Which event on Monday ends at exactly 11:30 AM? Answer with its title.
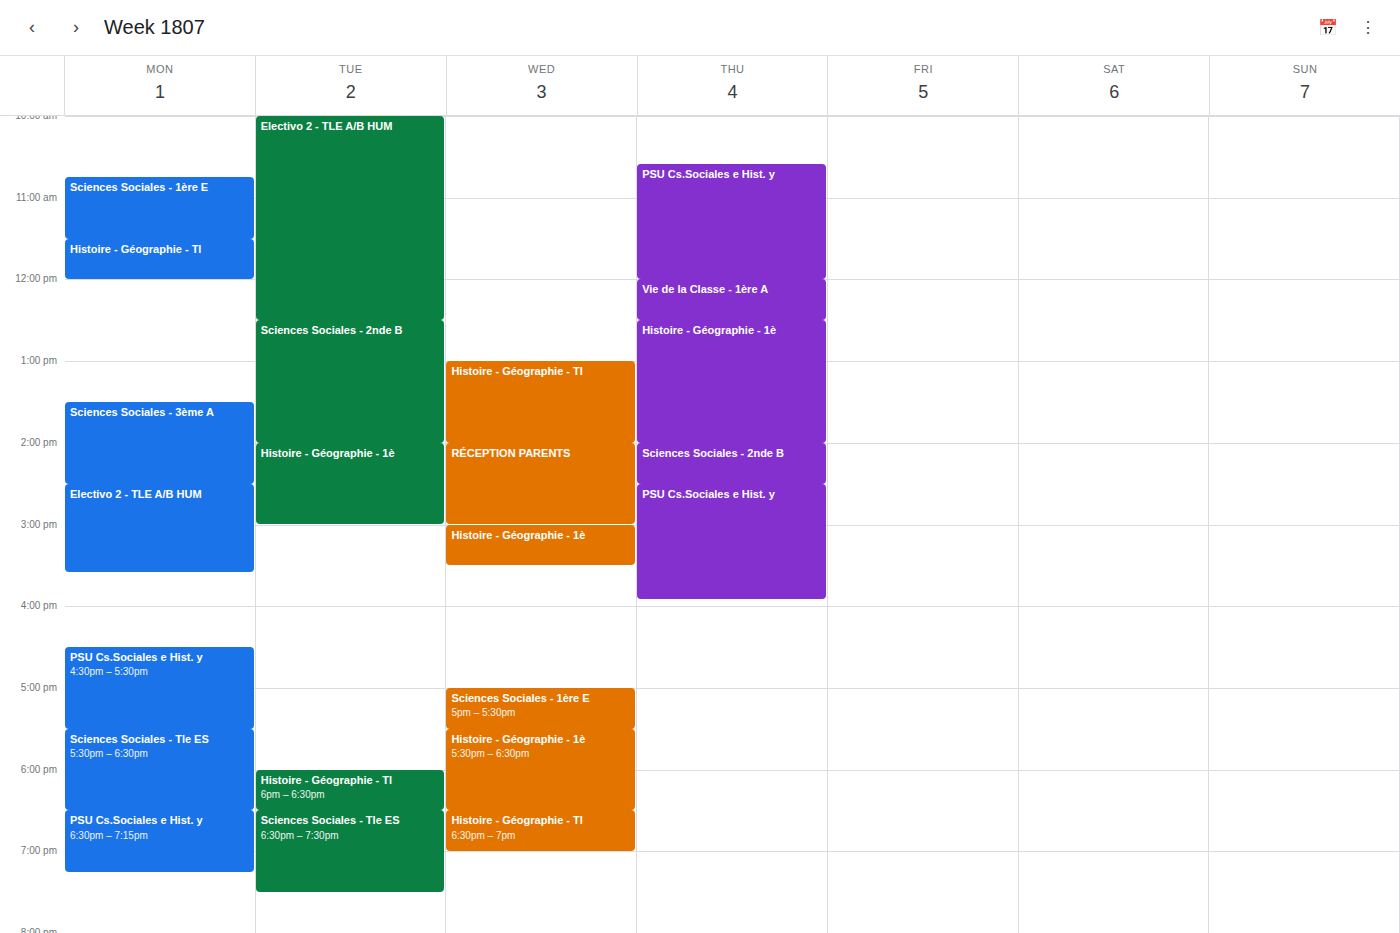
"Sciences Sociales - 1ère E"